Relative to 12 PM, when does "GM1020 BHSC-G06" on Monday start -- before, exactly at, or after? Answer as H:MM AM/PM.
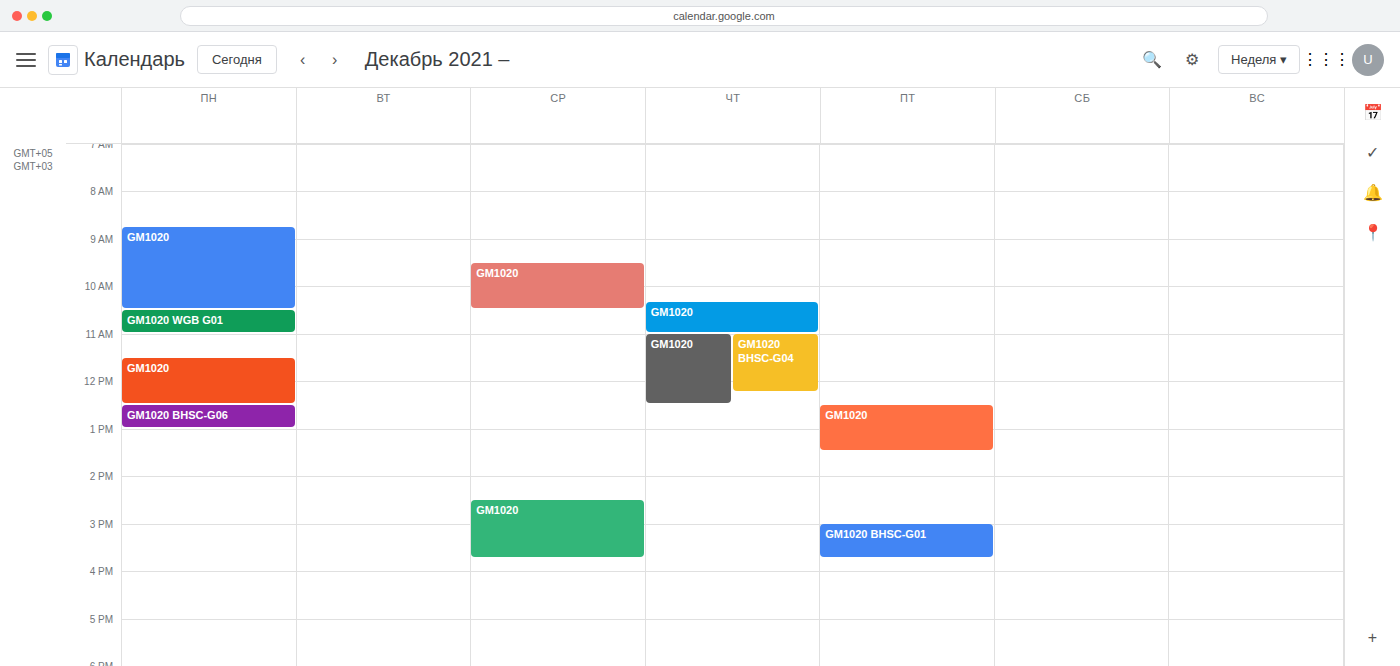
12:30 PM -- after 12 PM, 30 minutes below the 12 PM line.